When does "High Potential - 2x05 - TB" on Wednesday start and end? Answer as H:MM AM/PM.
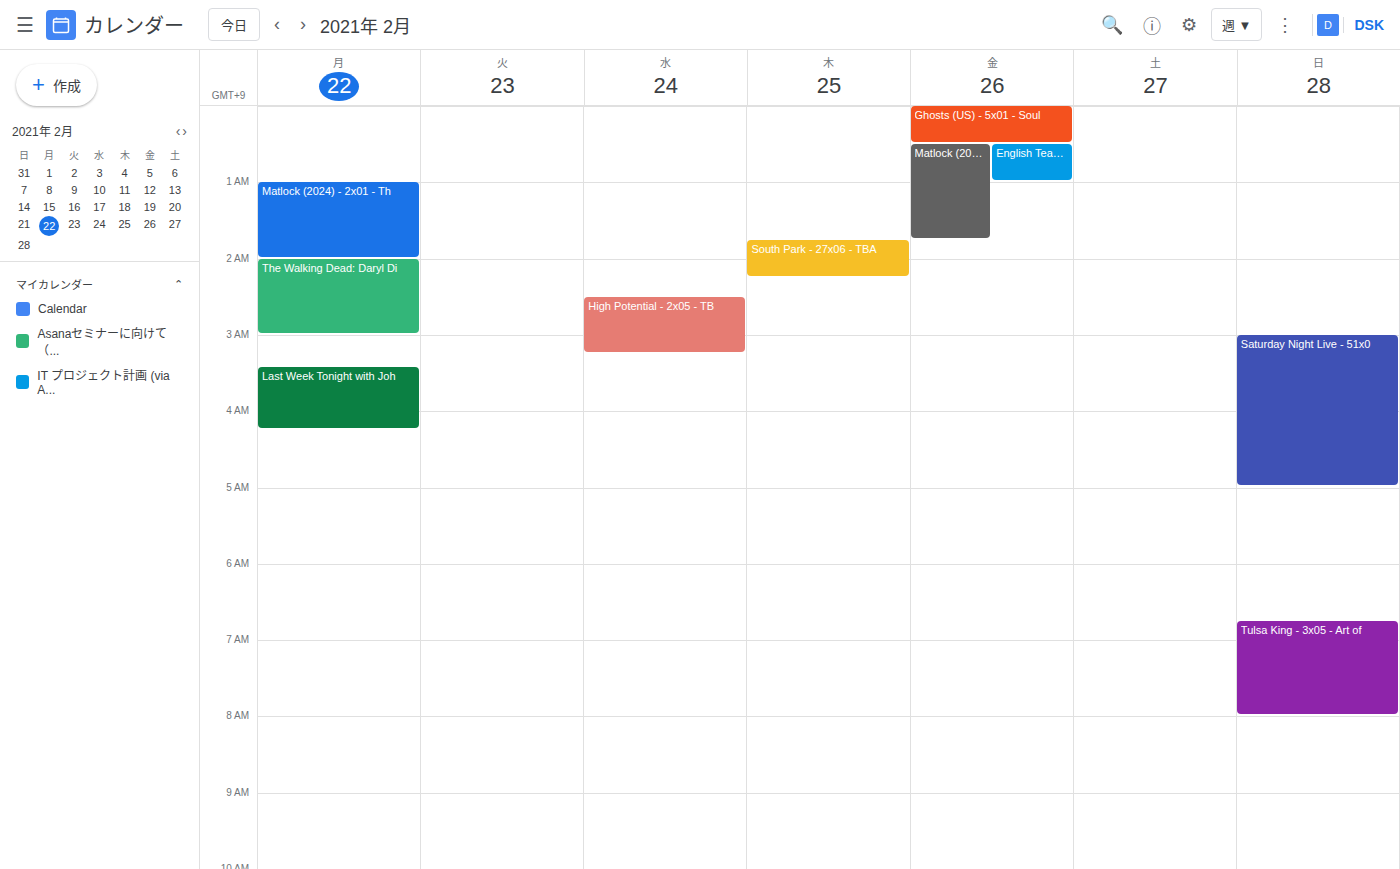
2:30 AM to 3:15 AM